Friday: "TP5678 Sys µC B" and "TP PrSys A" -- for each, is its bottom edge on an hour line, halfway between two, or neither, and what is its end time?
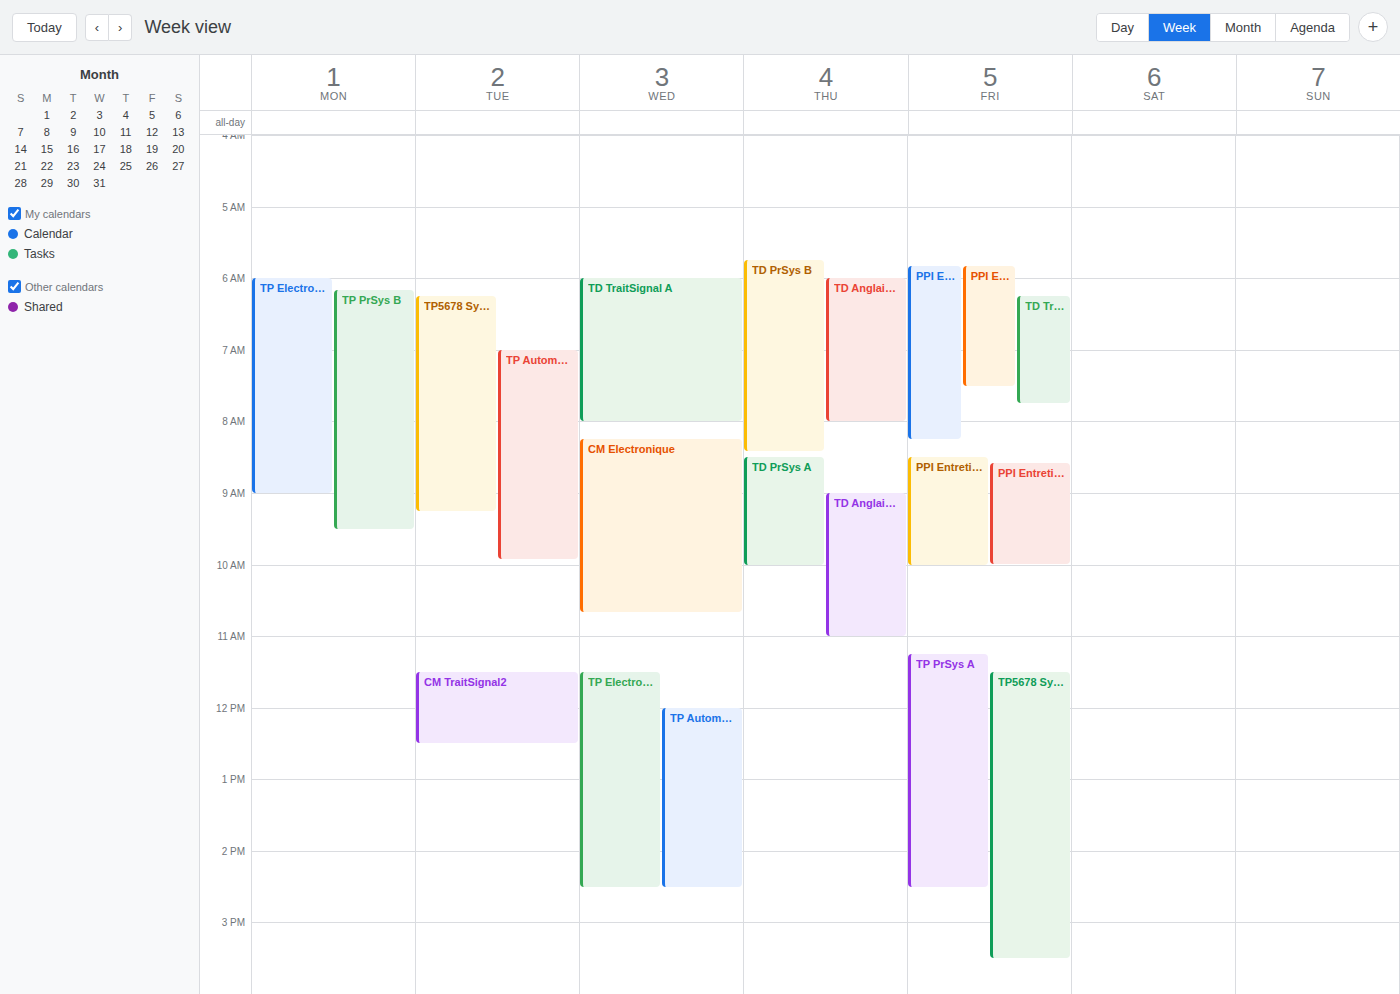
"TP5678 Sys µC B": 3:30 PM, halfway between the 3 PM and 4 PM lines. "TP PrSys A": 2:30 PM, halfway between the 2 PM and 3 PM lines.